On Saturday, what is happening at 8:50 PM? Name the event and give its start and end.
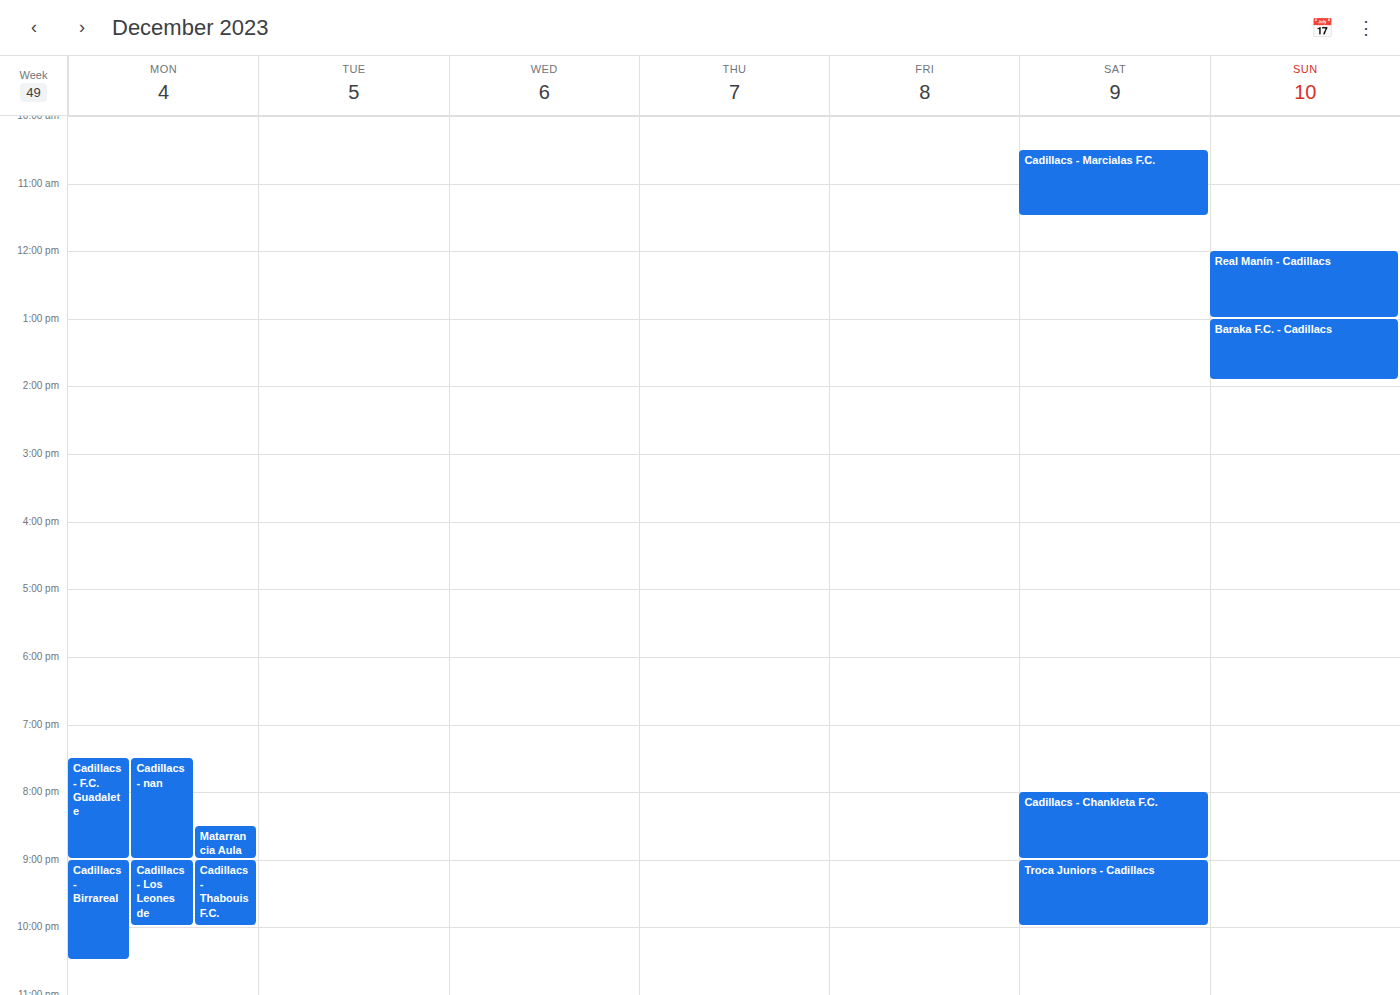
"Cadillacs - Chankleta F.C.", 8:00 PM to 9:00 PM